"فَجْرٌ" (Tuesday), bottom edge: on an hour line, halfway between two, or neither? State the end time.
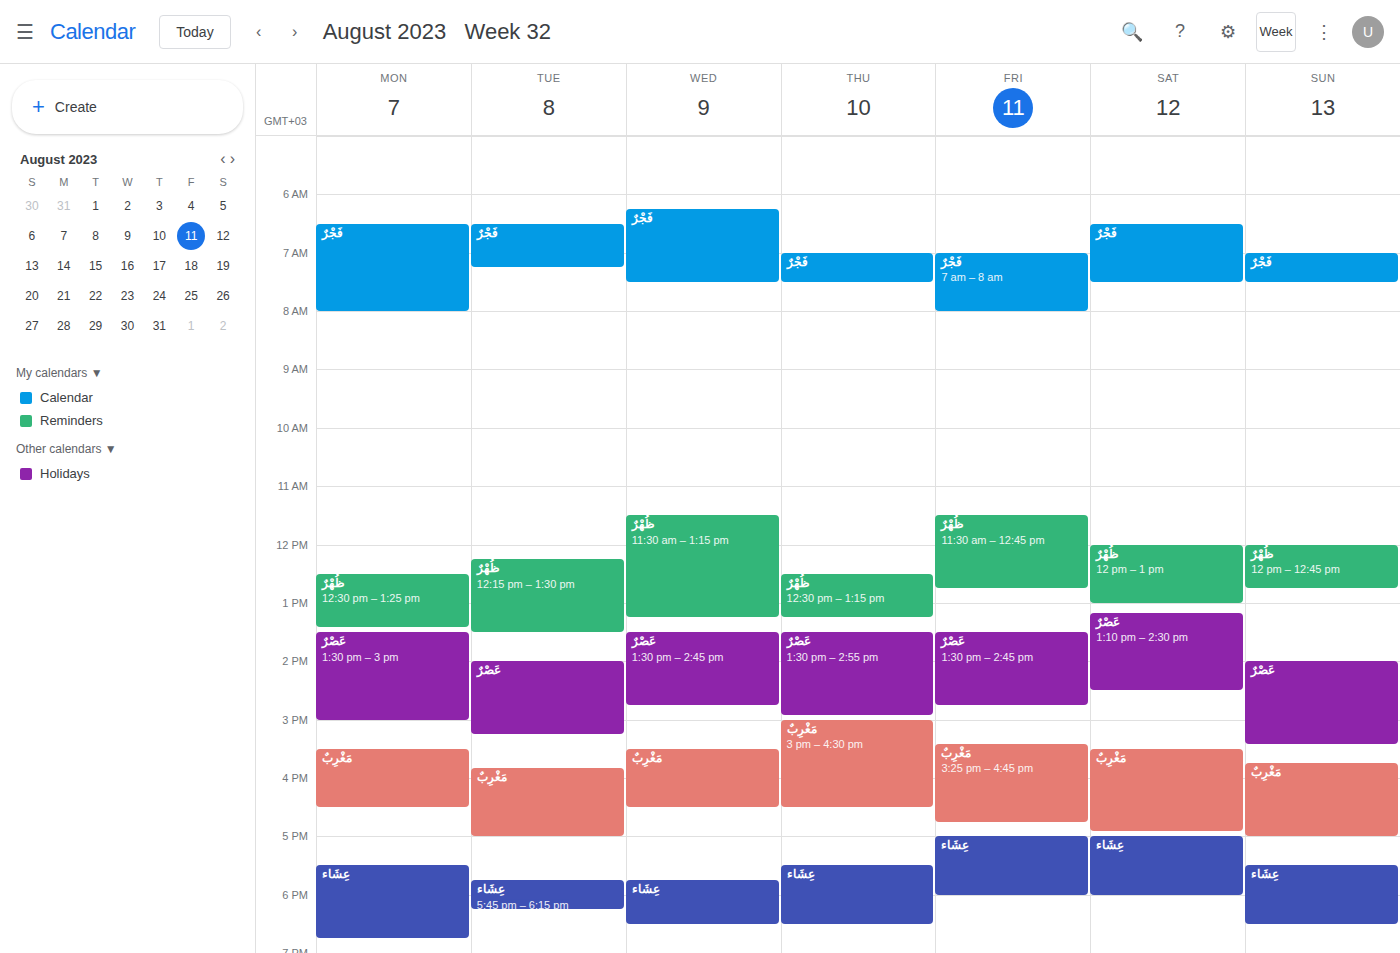
7:15 AM -- neither: a quarter of the way from the 7 AM line to the 8 AM line.